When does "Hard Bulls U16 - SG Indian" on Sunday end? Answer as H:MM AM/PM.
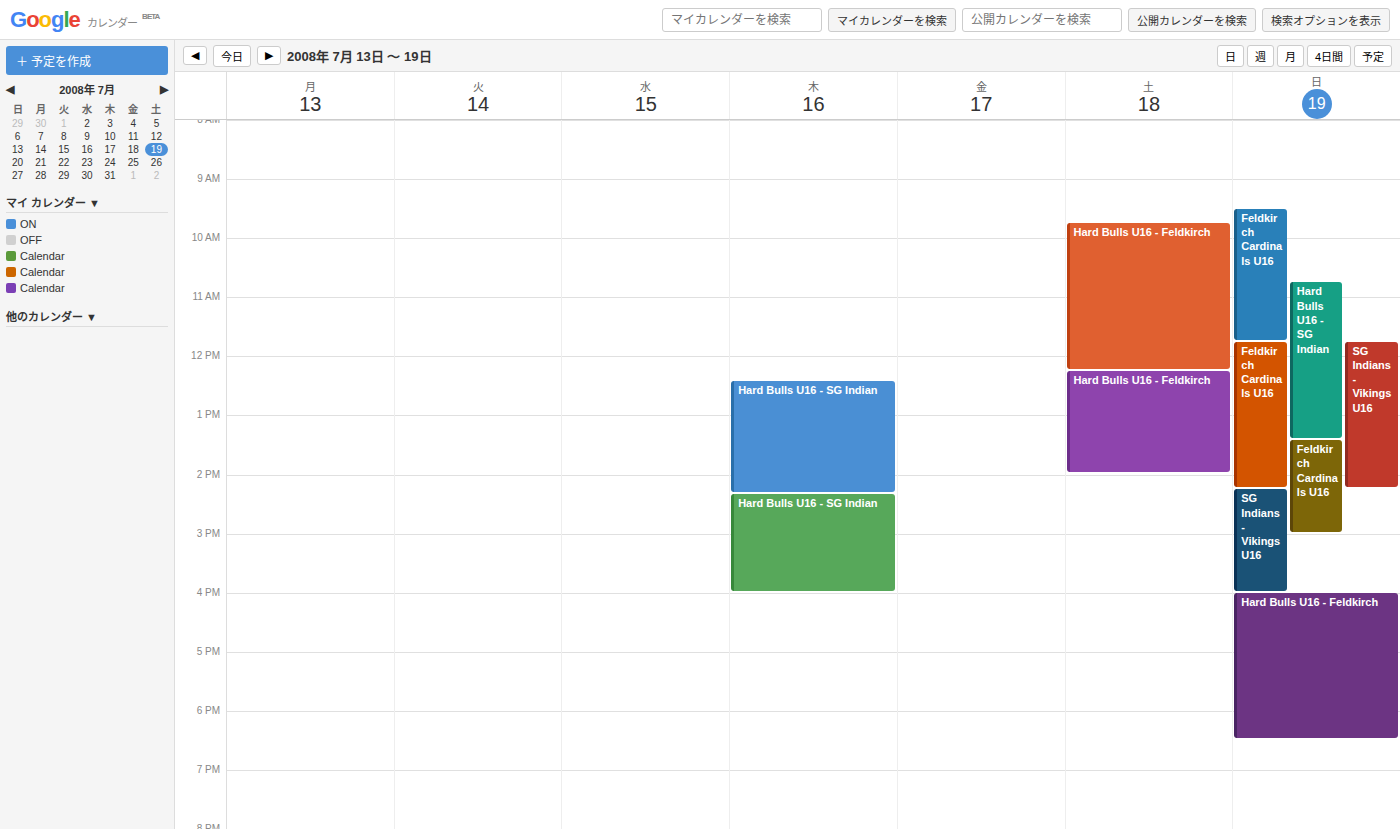
1:25 PM